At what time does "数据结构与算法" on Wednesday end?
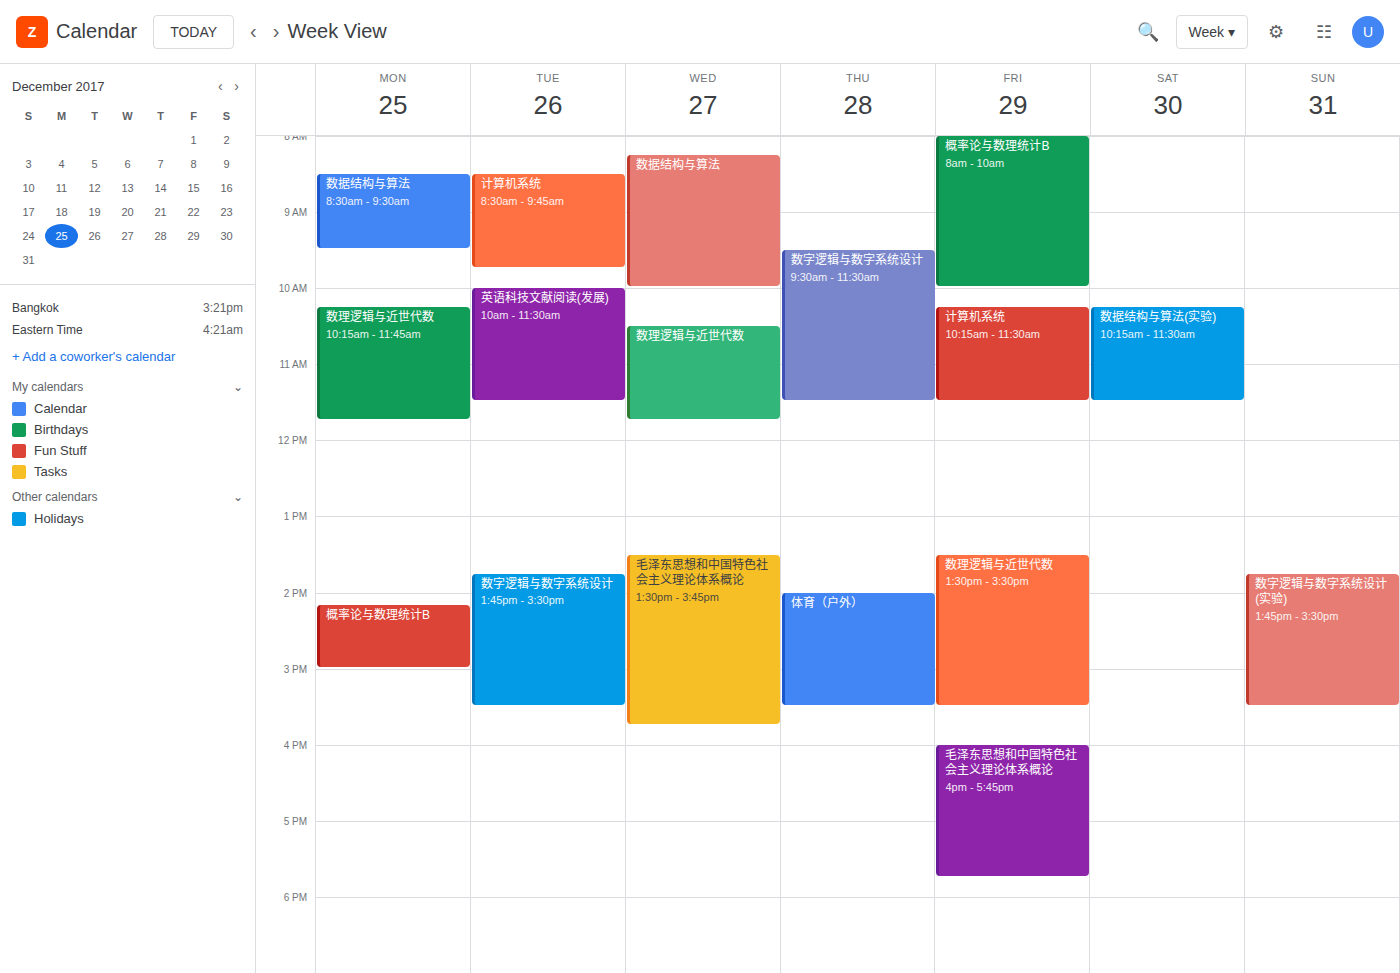
10:00 AM